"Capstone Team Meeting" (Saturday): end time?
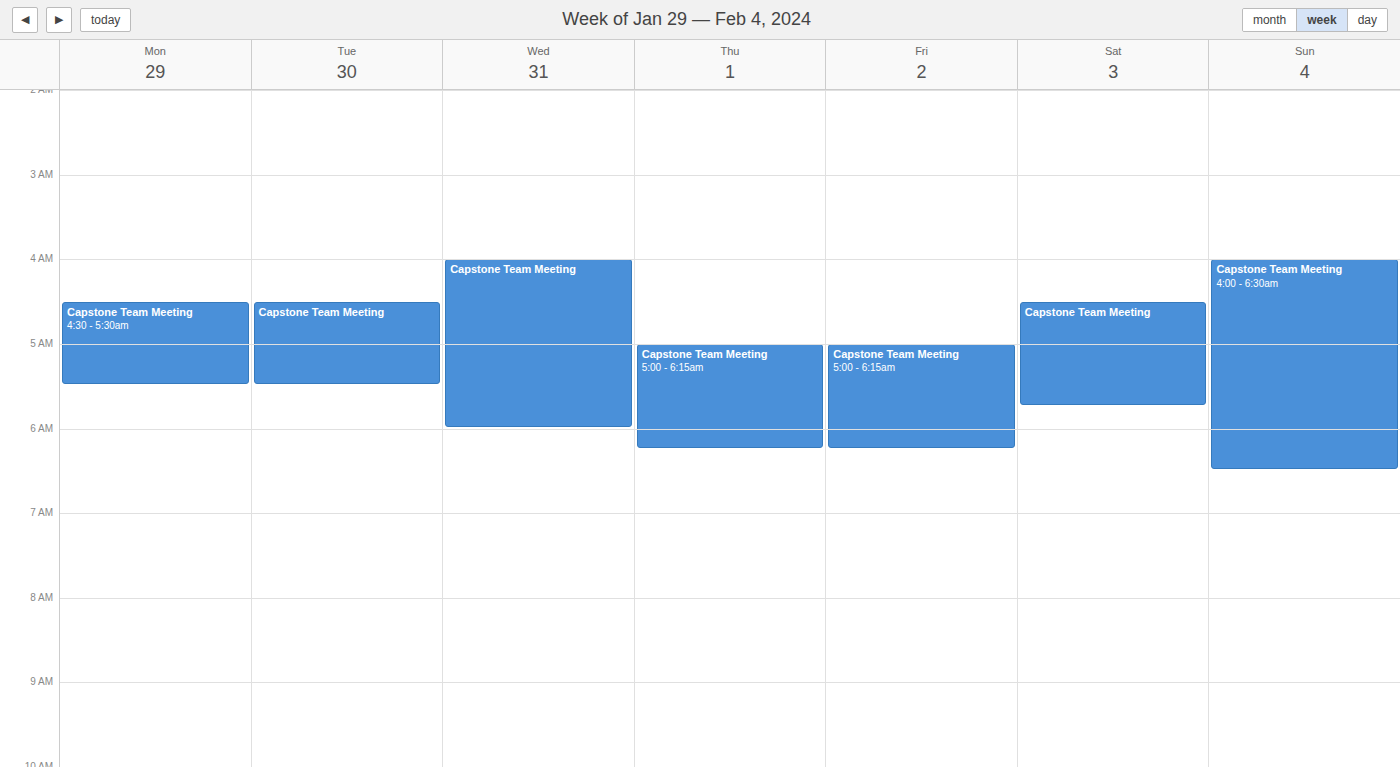
5:45 AM